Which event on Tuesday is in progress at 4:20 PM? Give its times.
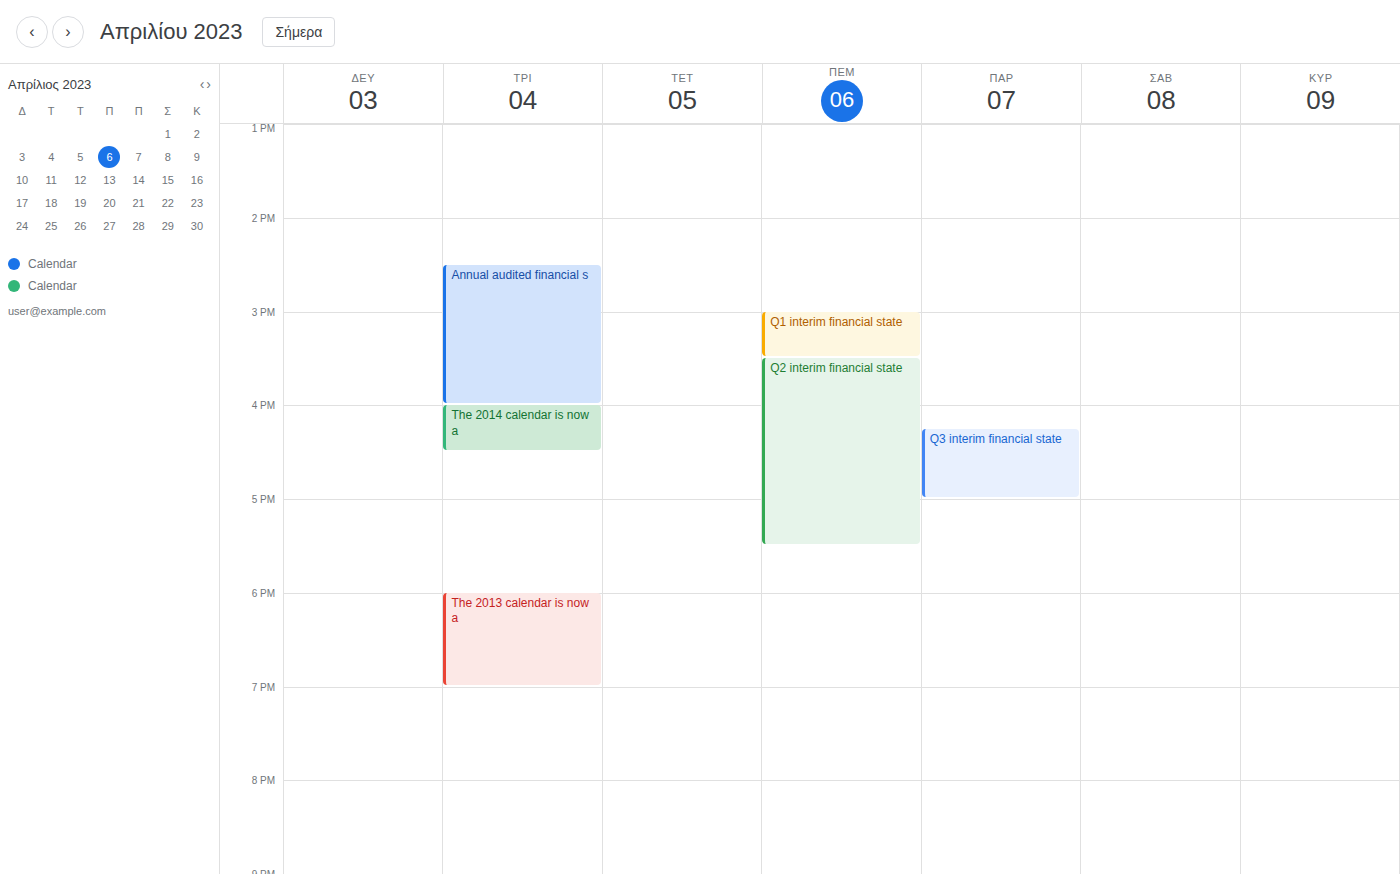
"The 2014 calendar is now a", 4:00 PM to 4:30 PM